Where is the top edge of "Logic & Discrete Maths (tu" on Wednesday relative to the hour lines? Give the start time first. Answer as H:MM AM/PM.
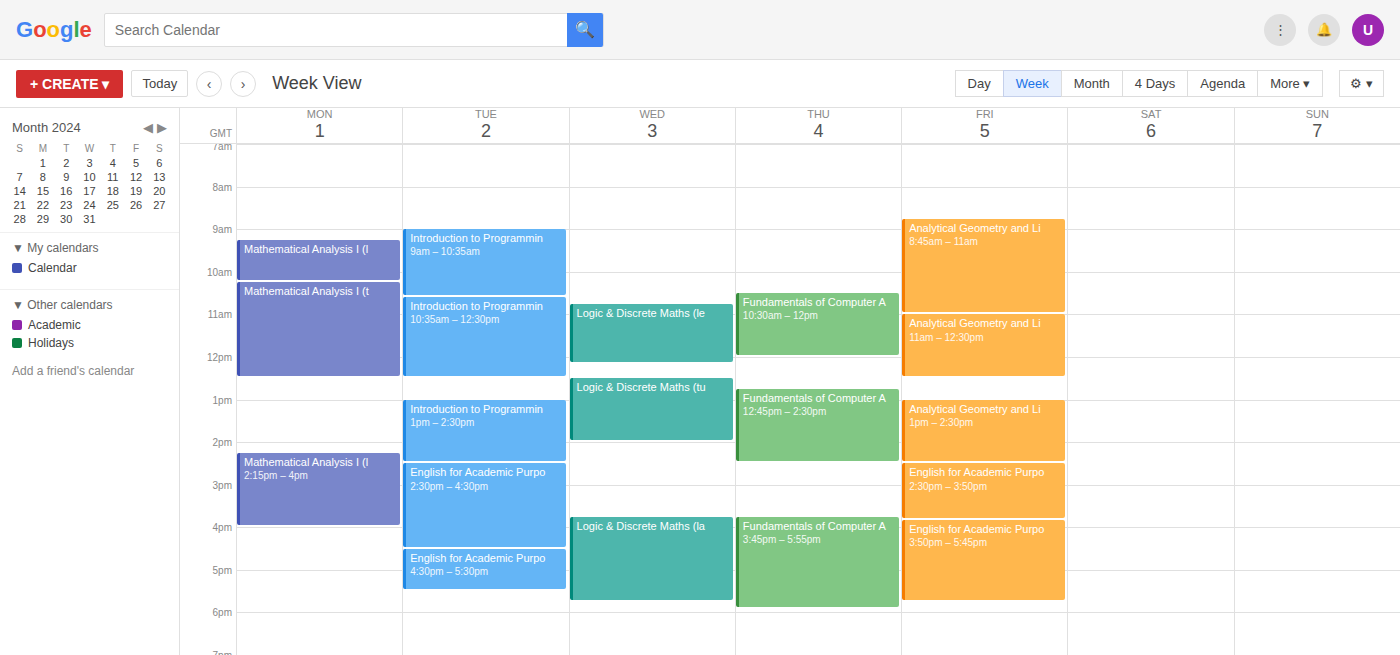
12:30 PM -- halfway between the 12 PM and 1 PM lines.